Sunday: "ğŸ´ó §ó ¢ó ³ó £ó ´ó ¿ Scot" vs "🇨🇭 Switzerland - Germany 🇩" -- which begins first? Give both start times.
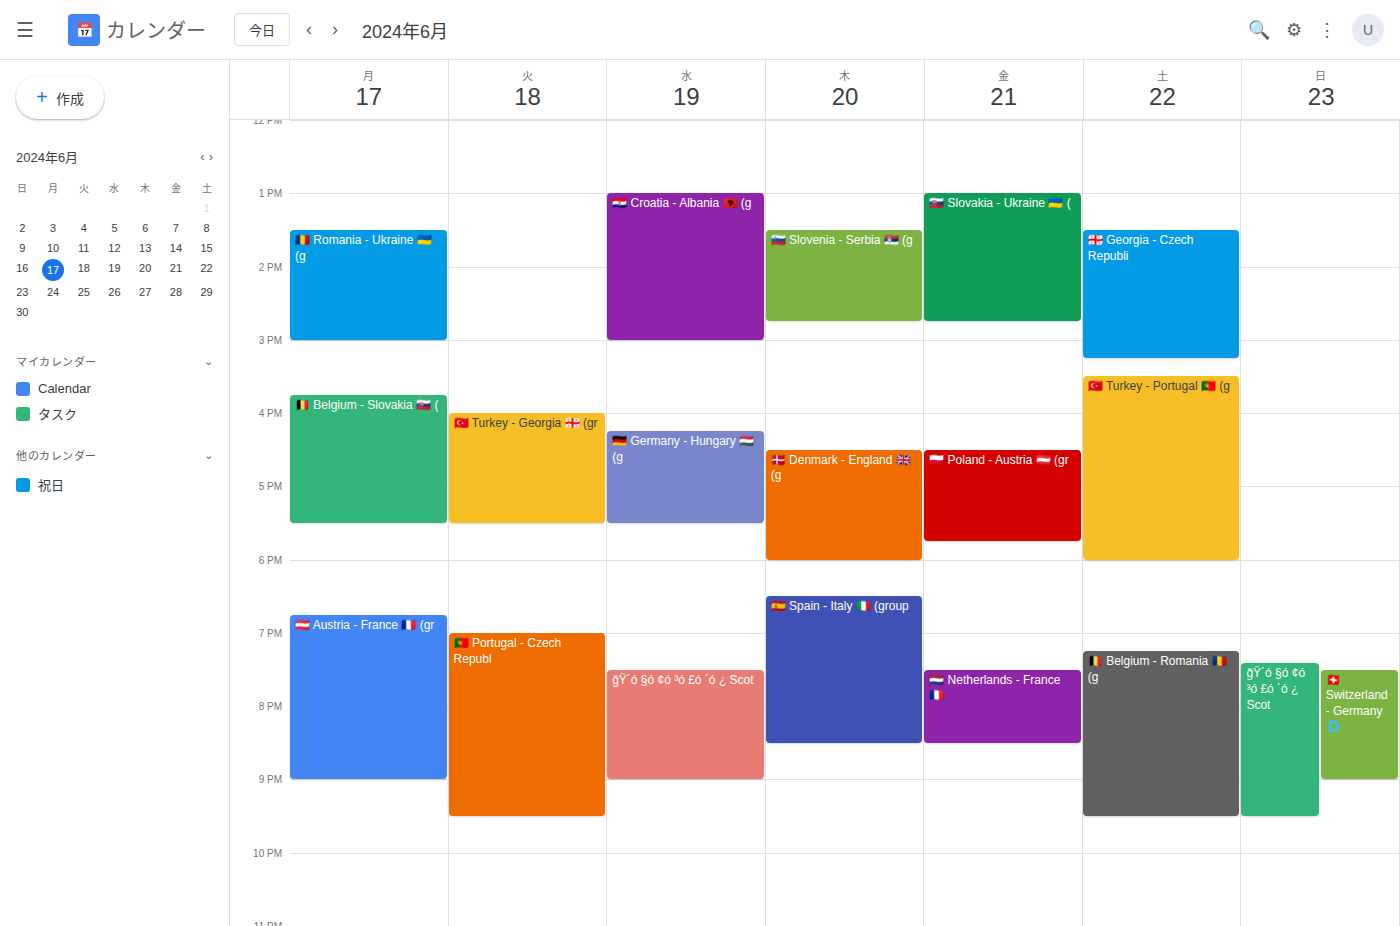
"ğŸ´ó §ó ¢ó ³ó £ó ´ó ¿ Scot" 7:25 PM; "🇨🇭 Switzerland - Germany 🇩" 7:30 PM.